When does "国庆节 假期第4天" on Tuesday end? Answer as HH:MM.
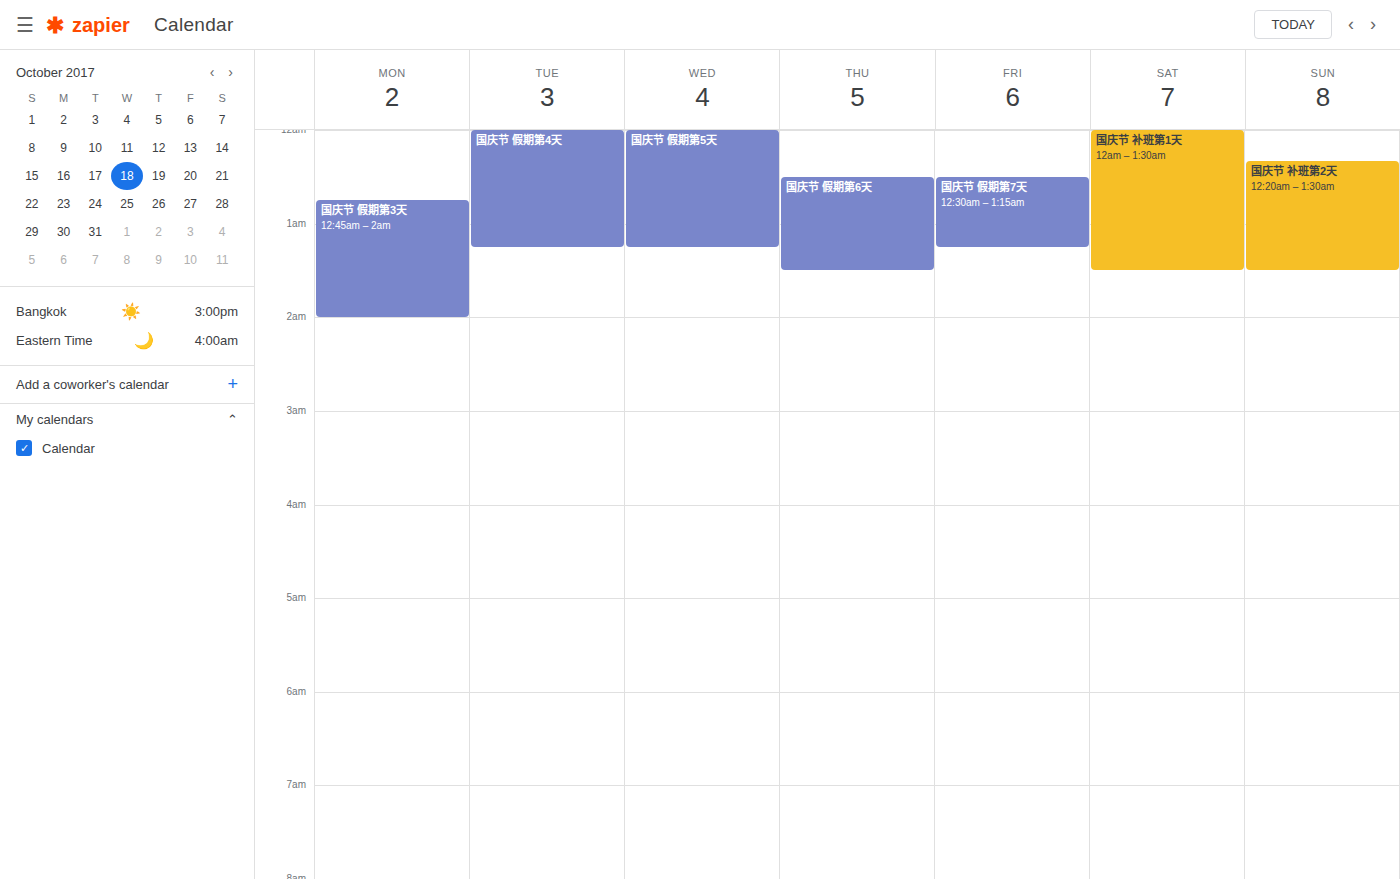
01:15